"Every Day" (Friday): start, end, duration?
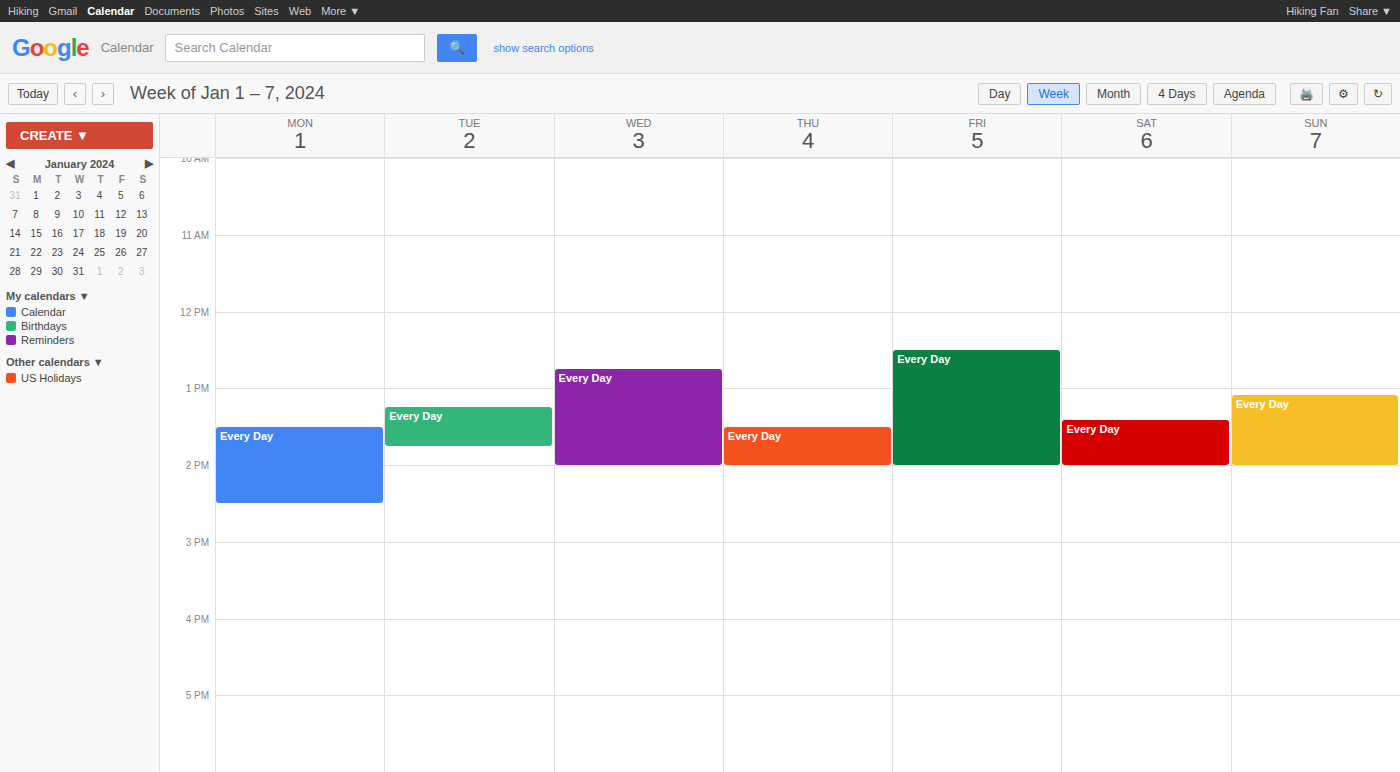
12:30 PM to 2:00 PM, 1 hour 30 minutes